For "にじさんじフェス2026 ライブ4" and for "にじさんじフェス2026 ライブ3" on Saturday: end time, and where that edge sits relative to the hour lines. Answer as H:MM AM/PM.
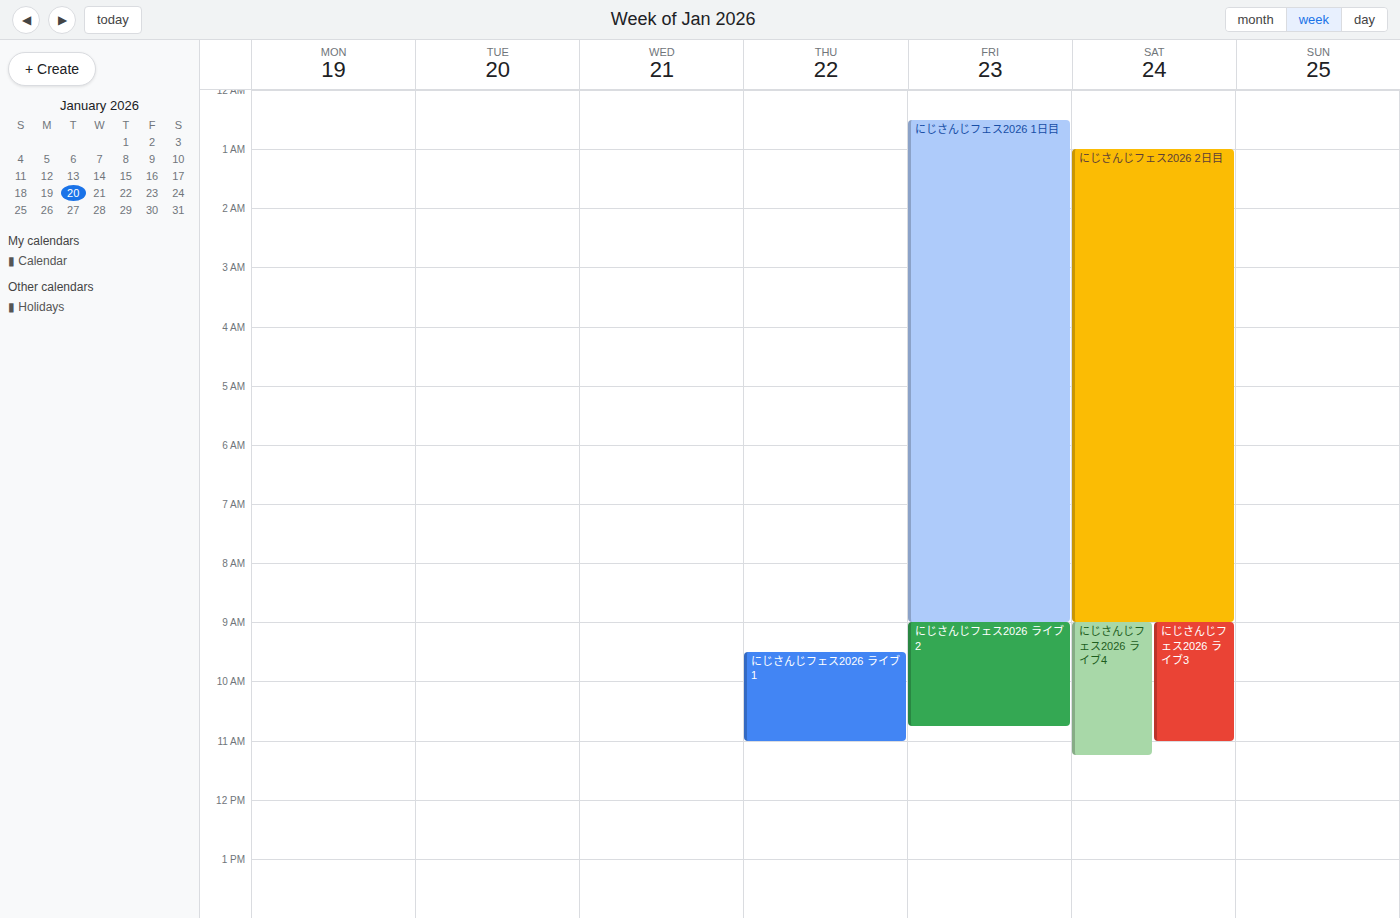
"にじさんじフェス2026 ライブ4": 11:15 AM, neither: a quarter of the way from the 11 AM line to the 12 PM line. "にじさんじフェス2026 ライブ3": 11:00 AM, exactly on the 11 AM line.